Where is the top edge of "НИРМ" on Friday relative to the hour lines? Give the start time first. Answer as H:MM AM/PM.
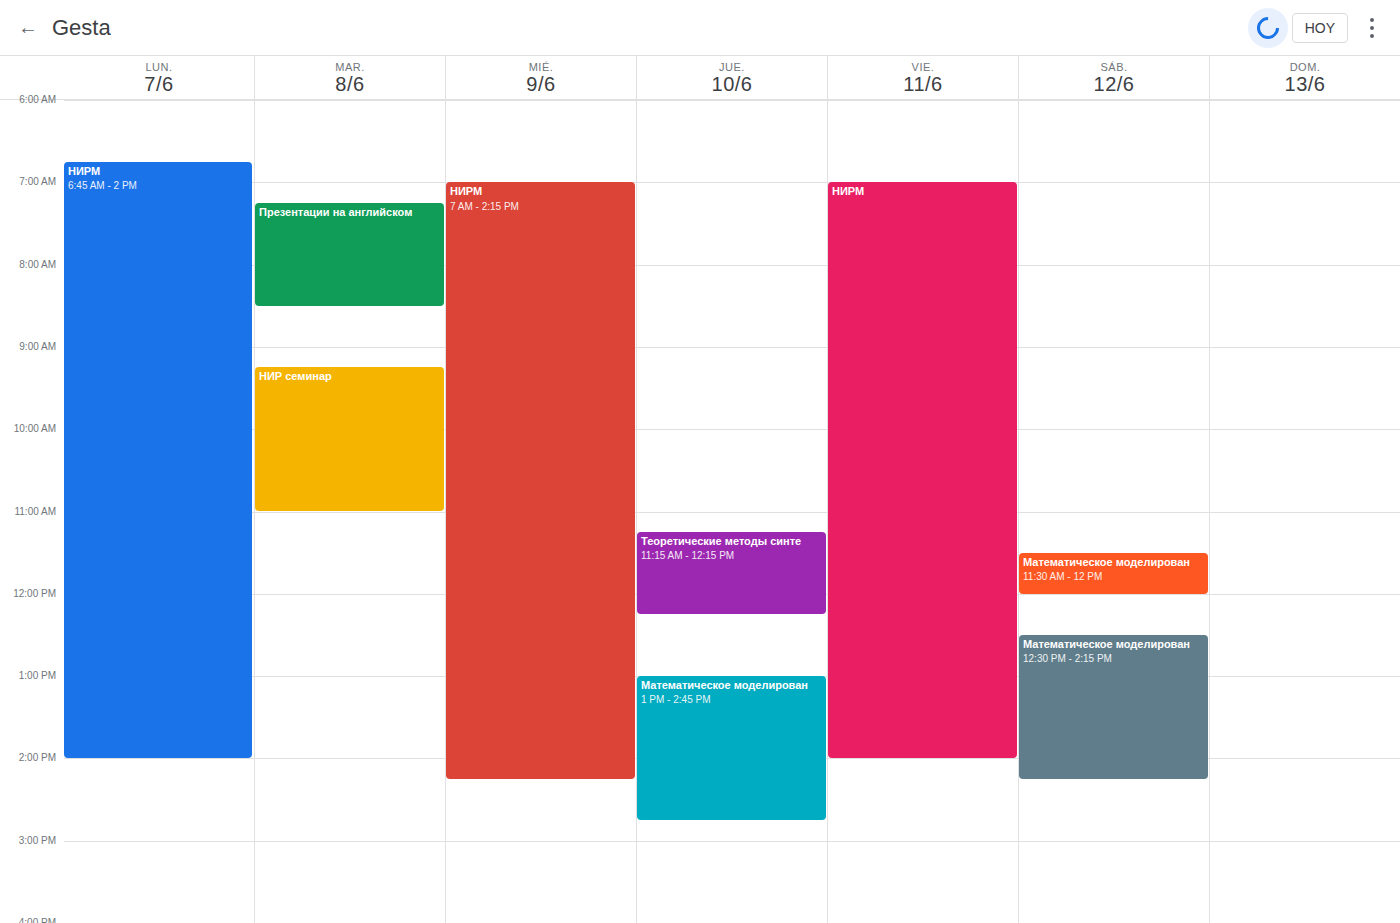
7:00 AM -- exactly on the 7 AM line.